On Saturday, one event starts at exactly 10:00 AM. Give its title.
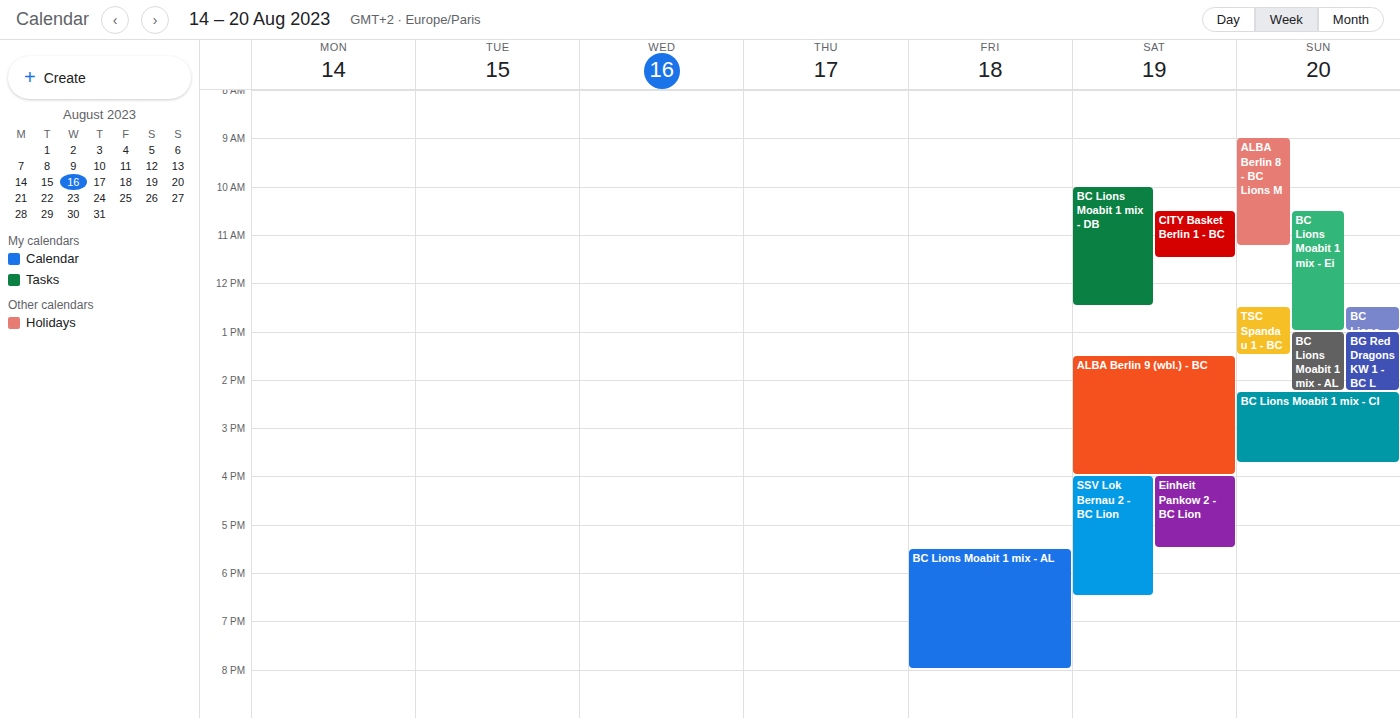
"BC Lions Moabit 1 mix - DB"